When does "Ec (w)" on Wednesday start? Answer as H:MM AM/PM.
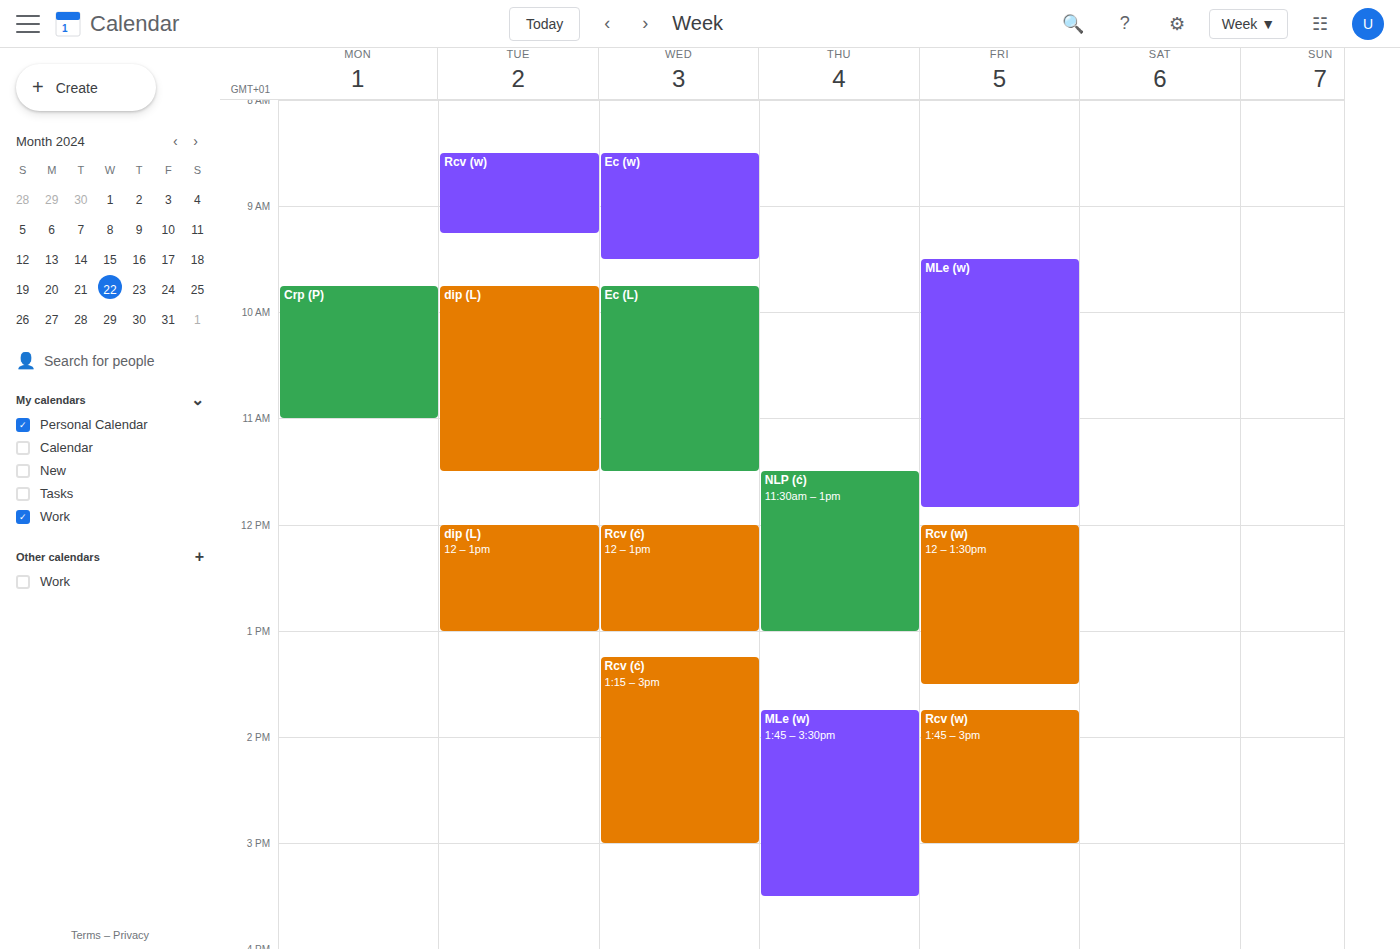
8:30 AM